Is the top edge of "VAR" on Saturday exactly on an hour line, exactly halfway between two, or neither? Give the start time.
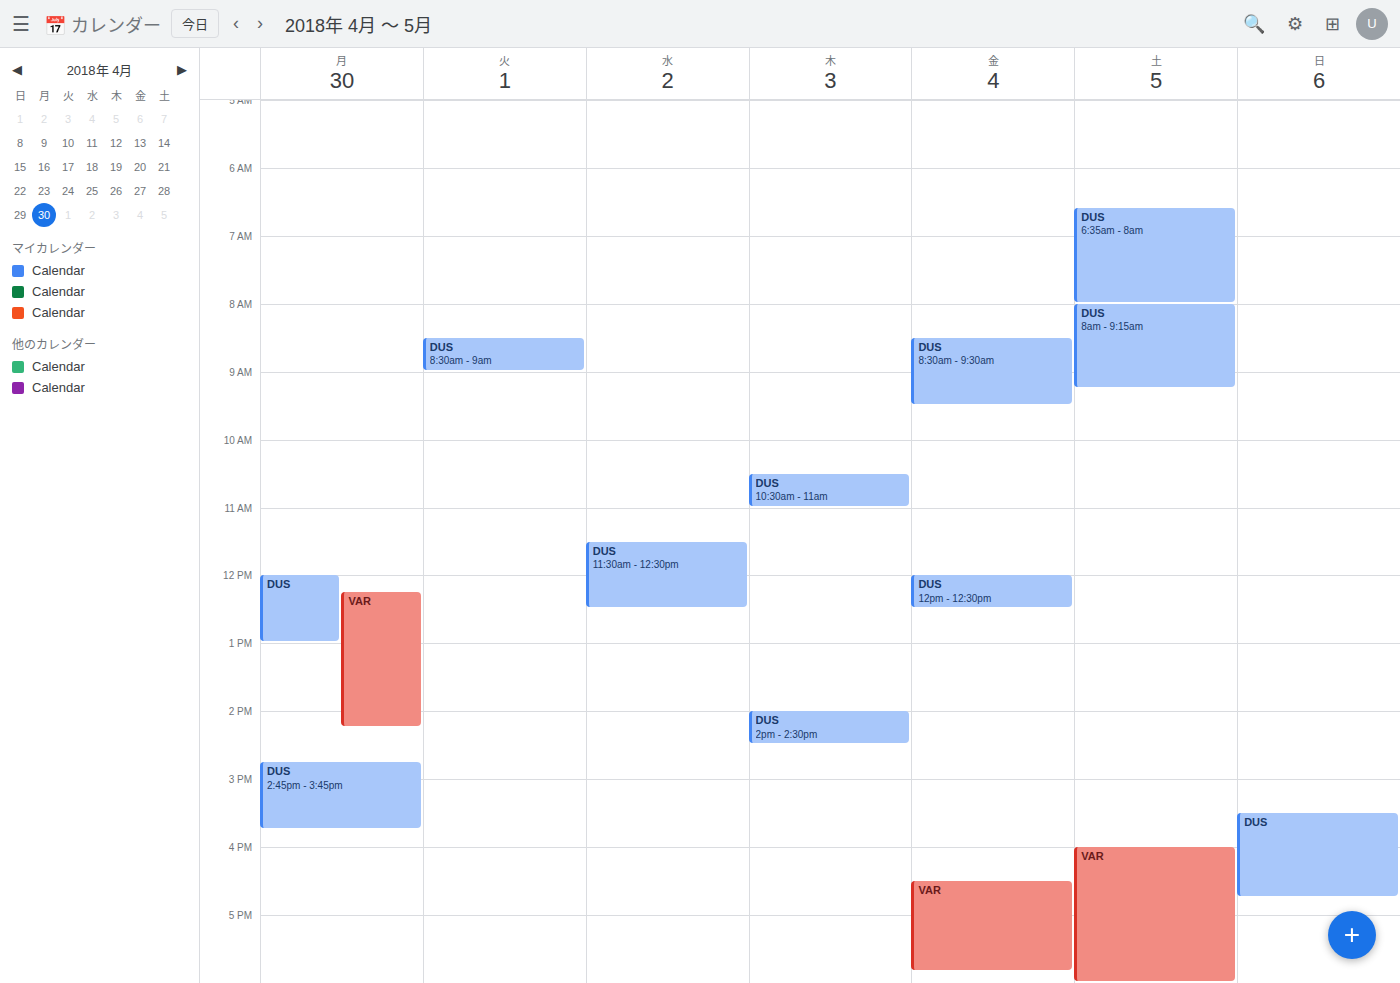
16:00 -- exactly on the 16:00 line.